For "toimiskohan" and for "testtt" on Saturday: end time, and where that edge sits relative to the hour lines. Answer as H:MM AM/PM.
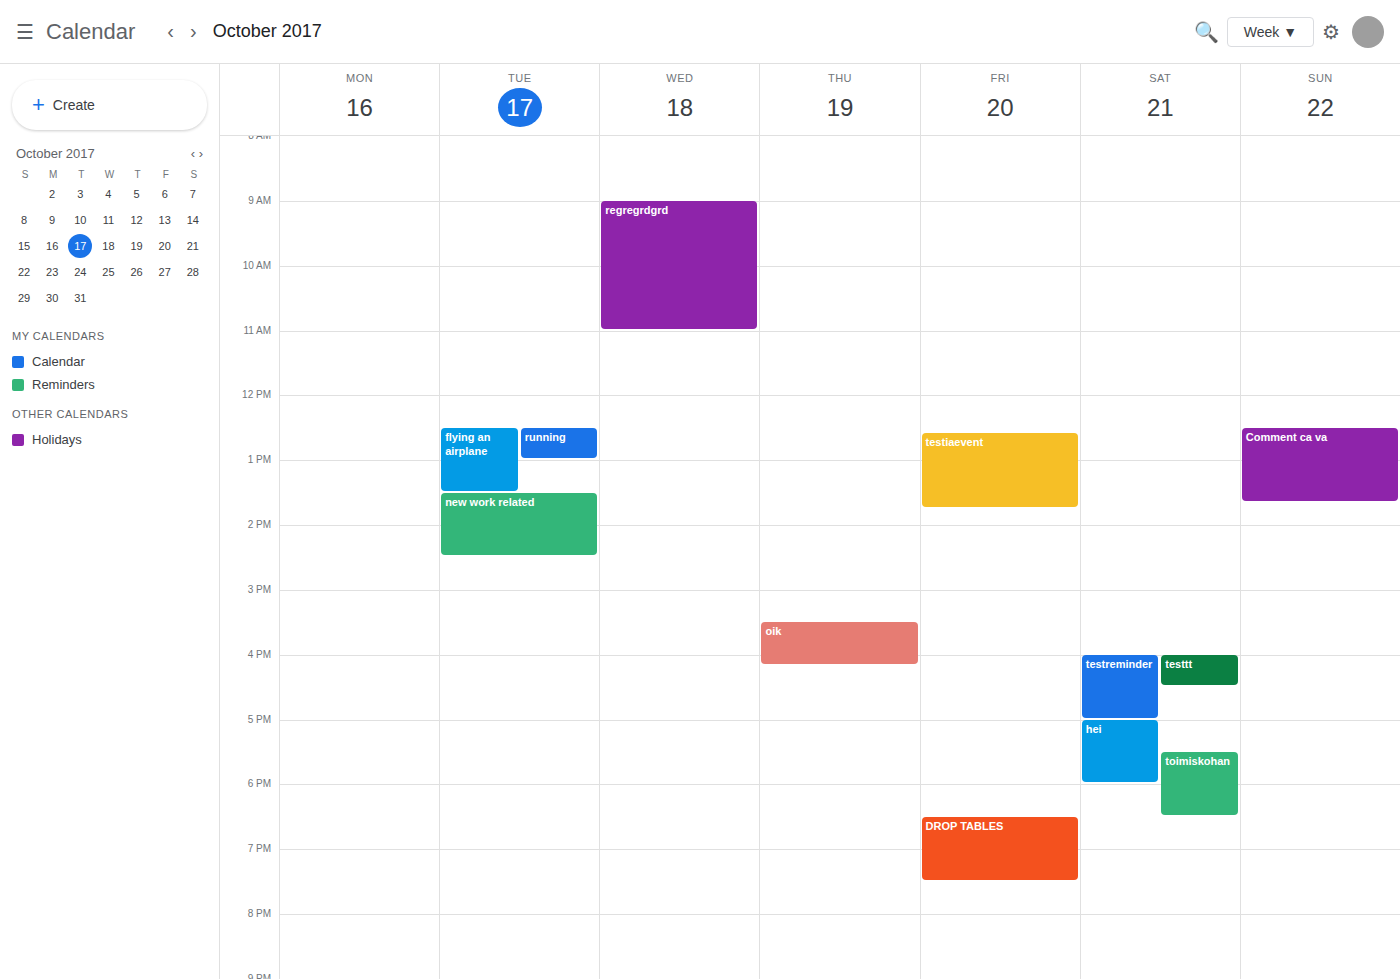
"toimiskohan": 6:30 PM, halfway between the 6 PM and 7 PM lines. "testtt": 4:30 PM, halfway between the 4 PM and 5 PM lines.